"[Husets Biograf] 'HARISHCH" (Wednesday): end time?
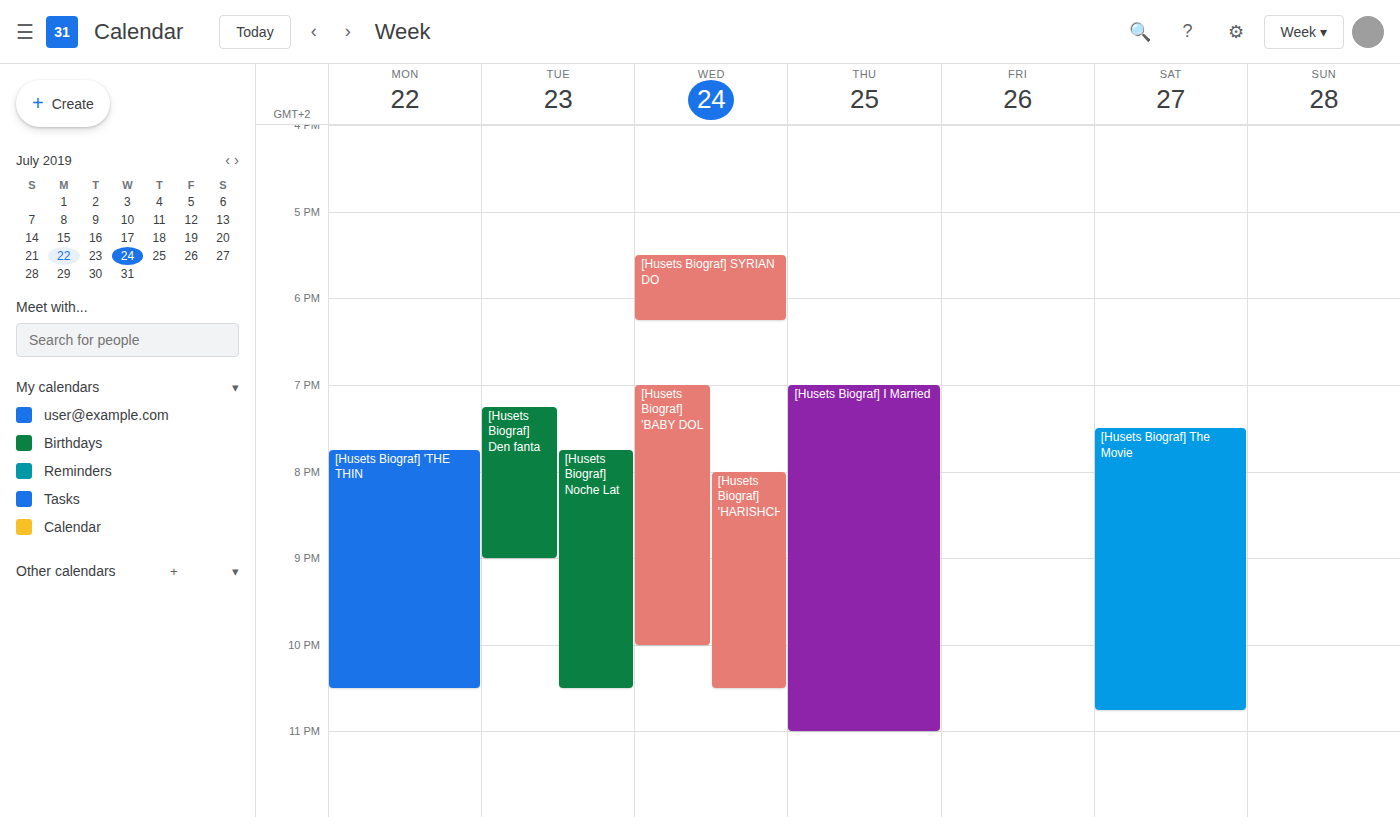
10:30 PM